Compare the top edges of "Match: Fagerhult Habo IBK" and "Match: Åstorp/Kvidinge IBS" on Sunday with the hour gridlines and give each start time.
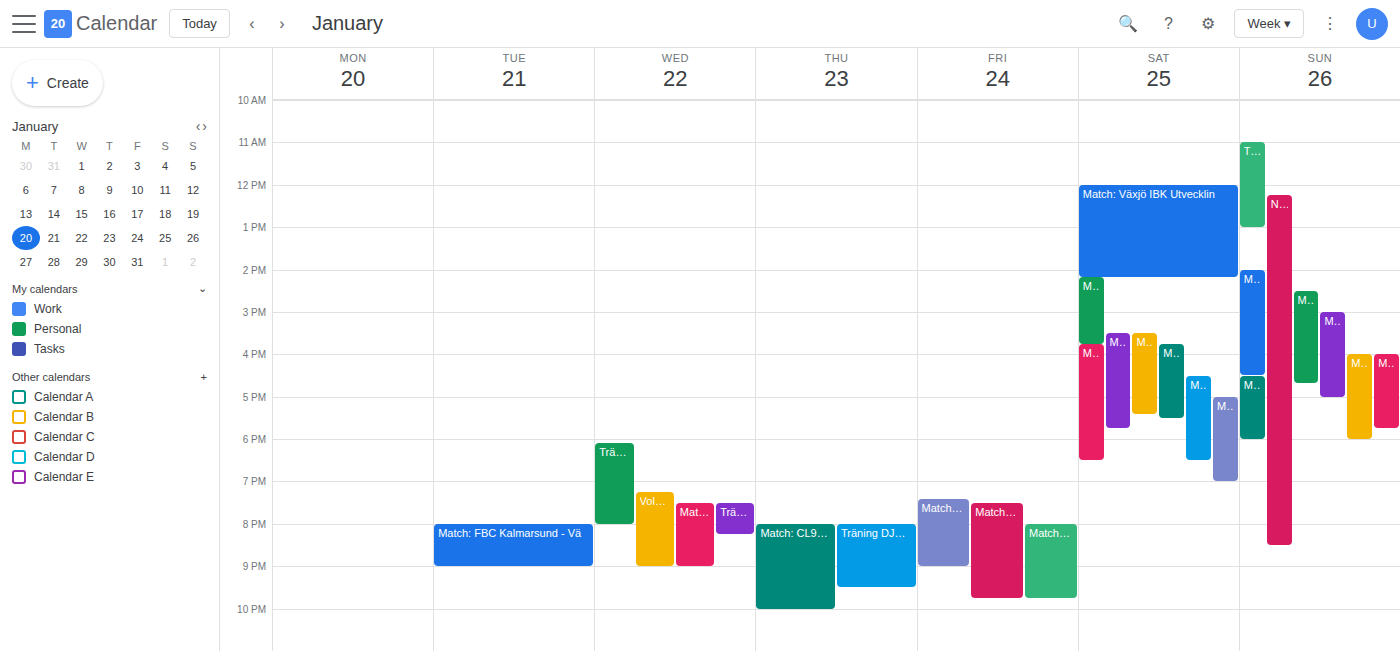
"Match: Fagerhult Habo IBK": 4:30 PM, halfway between the 4 PM and 5 PM lines. "Match: Åstorp/Kvidinge IBS": 4:00 PM, exactly on the 4 PM line.